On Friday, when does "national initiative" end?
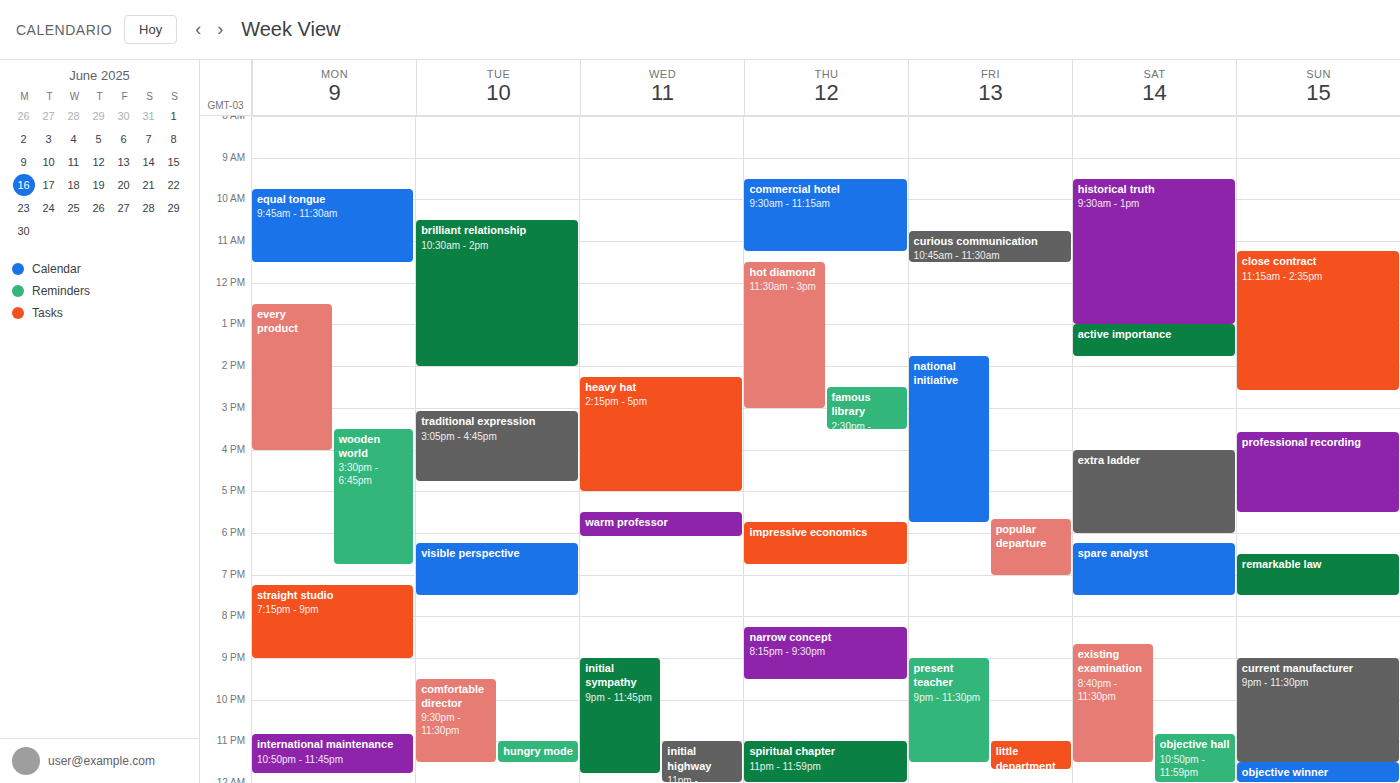
5:45 PM